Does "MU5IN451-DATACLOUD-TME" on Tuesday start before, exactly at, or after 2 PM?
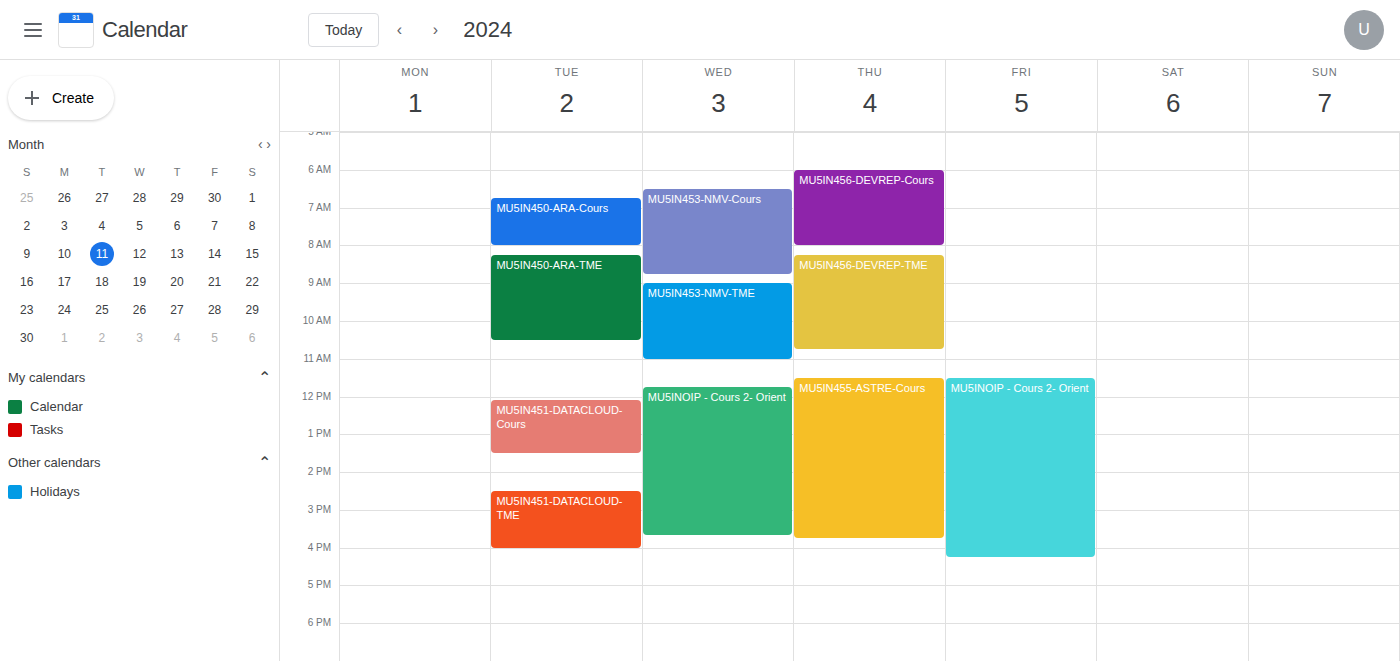
2:30 PM -- after 2 PM, 30 minutes below the 2 PM line.